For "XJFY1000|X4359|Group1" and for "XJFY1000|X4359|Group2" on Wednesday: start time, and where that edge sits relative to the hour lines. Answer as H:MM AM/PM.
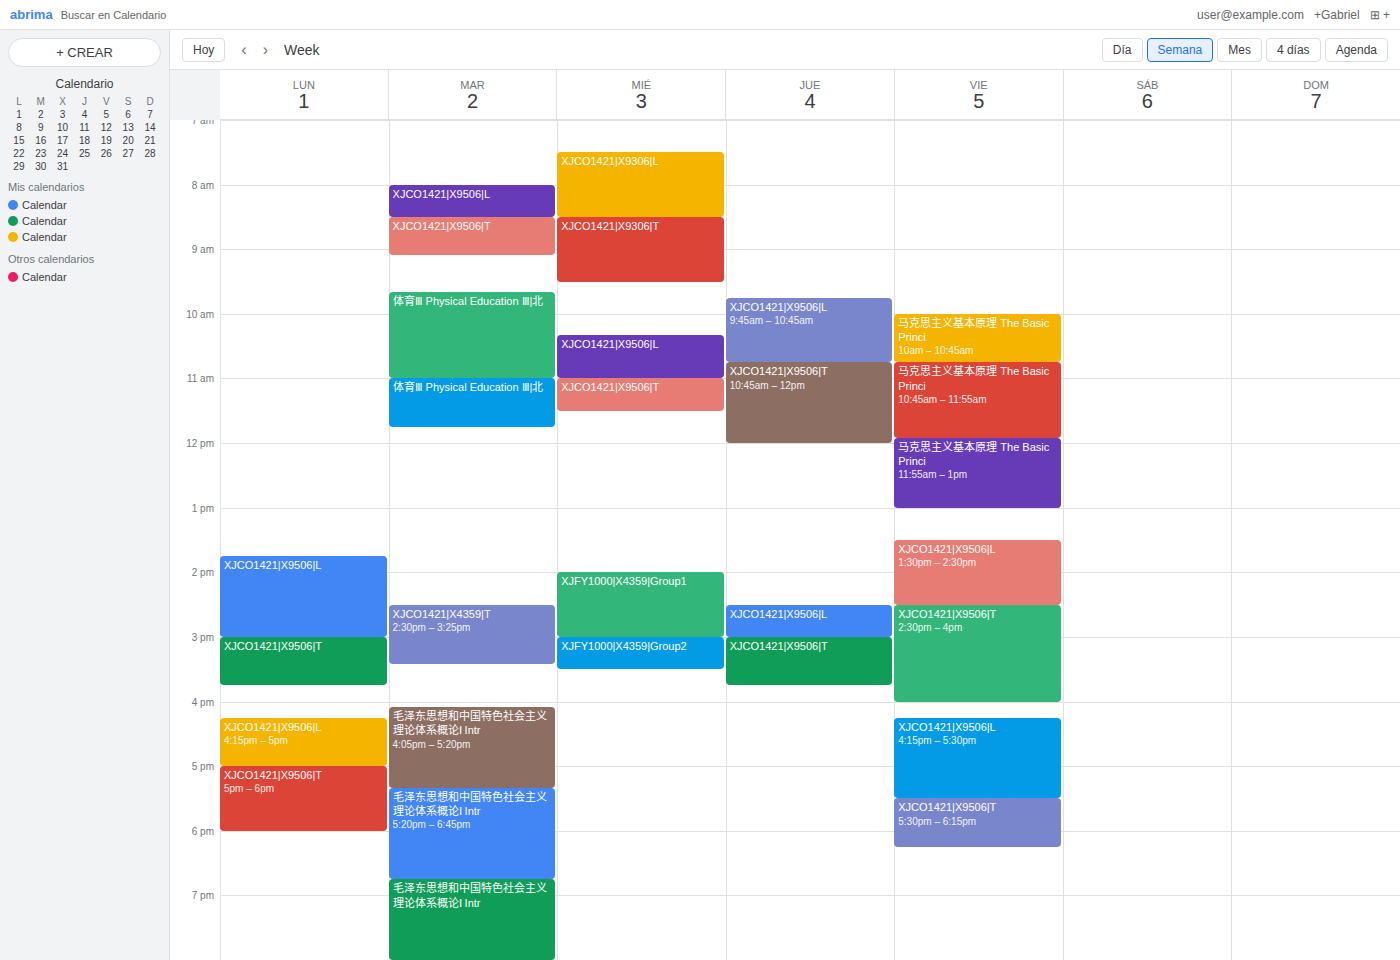
"XJFY1000|X4359|Group1": 2:00 PM, exactly on the 2 PM line. "XJFY1000|X4359|Group2": 3:00 PM, exactly on the 3 PM line.